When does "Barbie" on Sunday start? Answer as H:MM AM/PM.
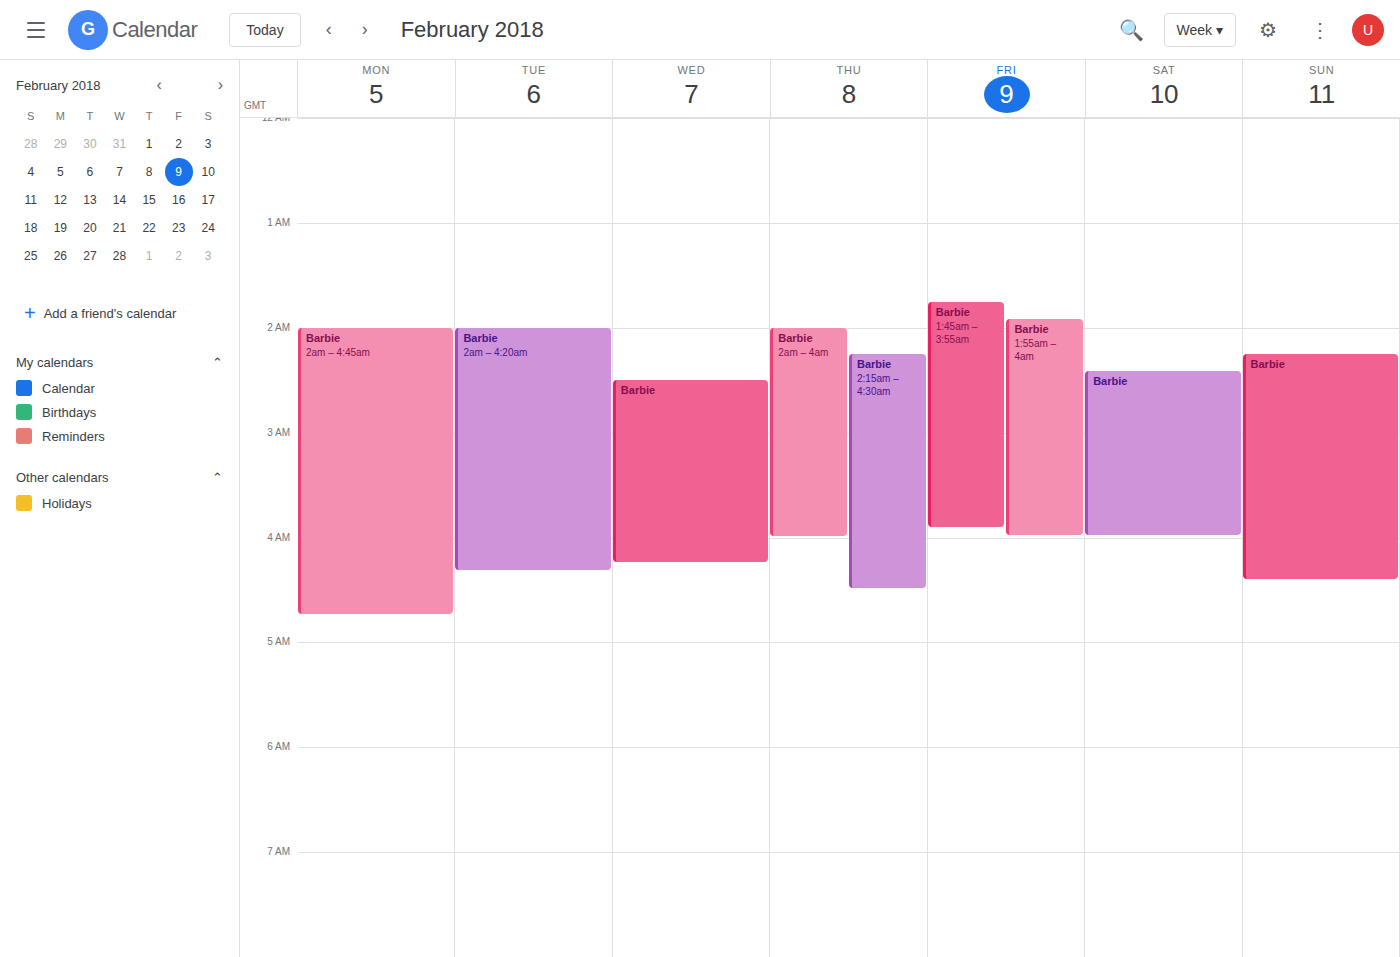
2:15 AM